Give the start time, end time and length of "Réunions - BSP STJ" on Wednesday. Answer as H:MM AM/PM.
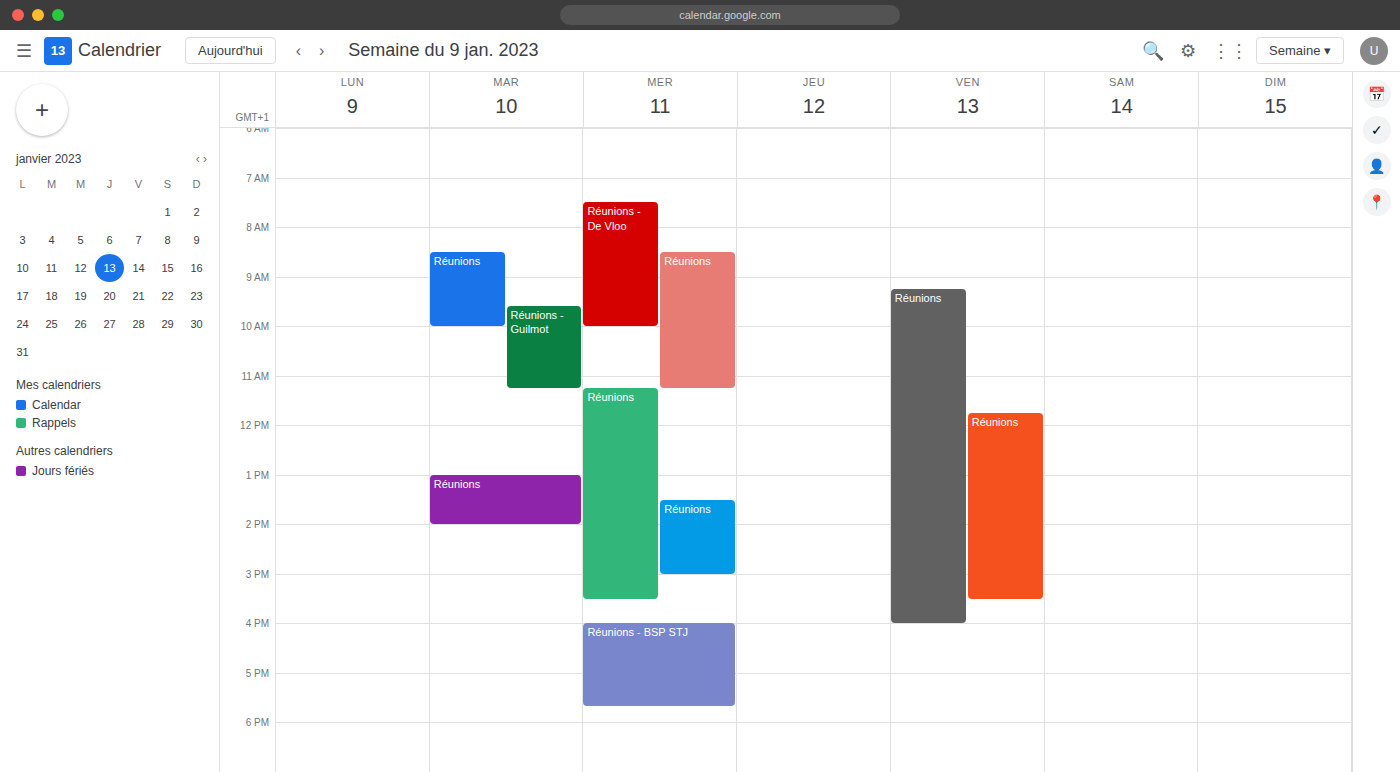
4:00 PM to 5:40 PM, 1 hour 40 minutes